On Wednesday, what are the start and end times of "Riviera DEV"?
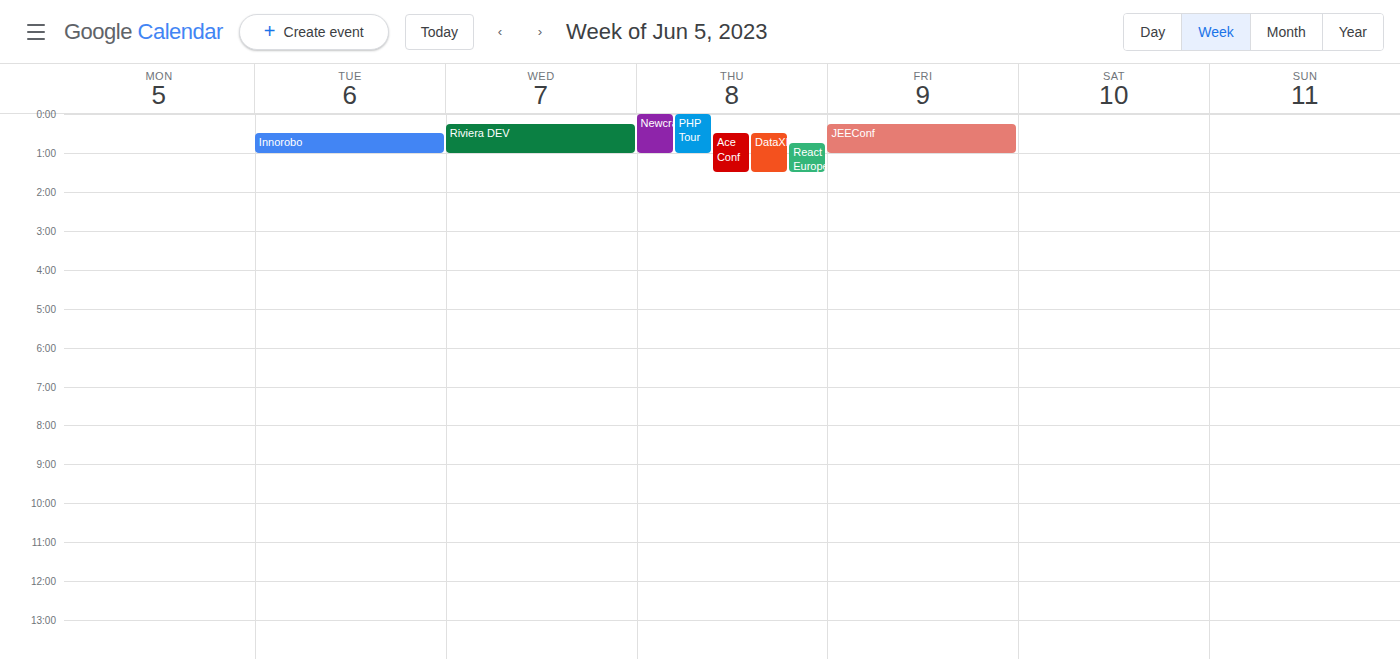
00:15 to 01:00